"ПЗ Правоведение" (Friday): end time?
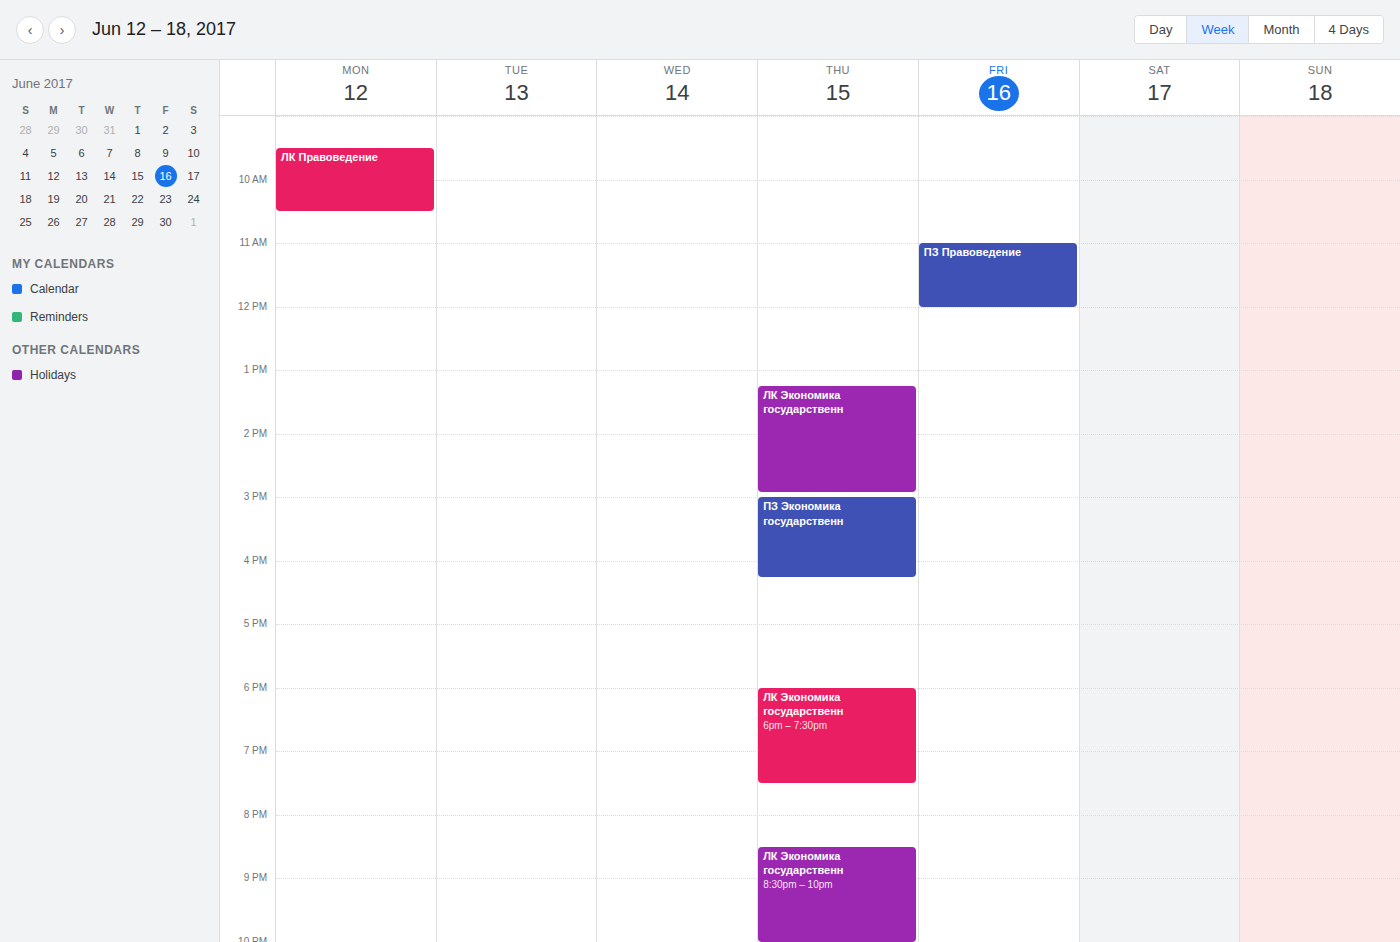
12:00 PM